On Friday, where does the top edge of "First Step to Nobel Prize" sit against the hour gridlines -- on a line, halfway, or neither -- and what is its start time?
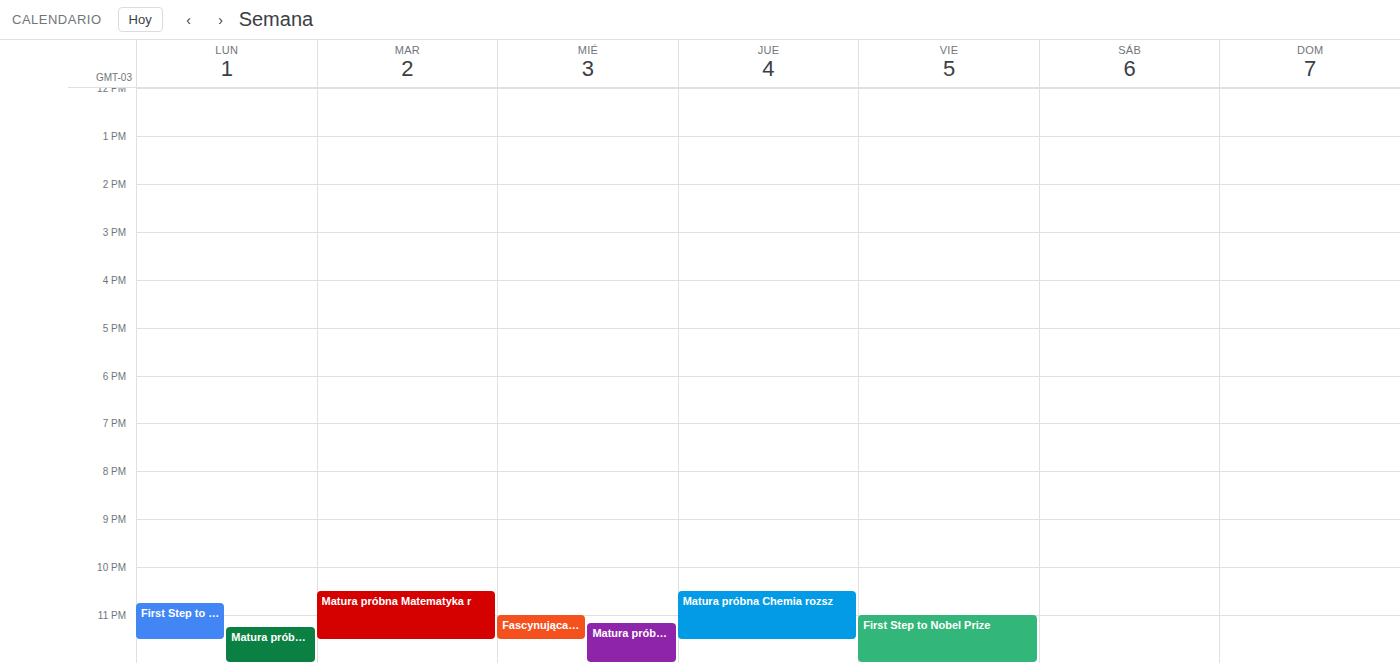
11:00 PM -- exactly on the 11 PM line.